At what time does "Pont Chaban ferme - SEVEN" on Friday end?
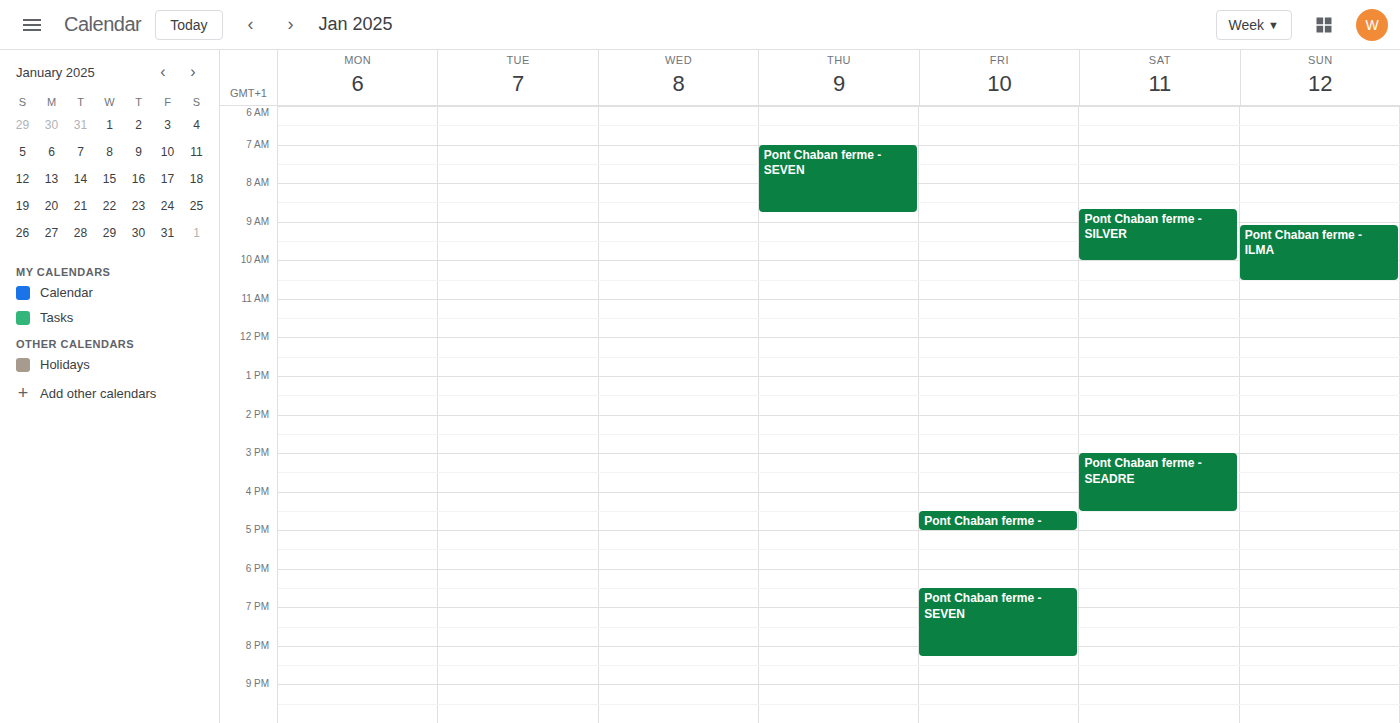
8:15 PM